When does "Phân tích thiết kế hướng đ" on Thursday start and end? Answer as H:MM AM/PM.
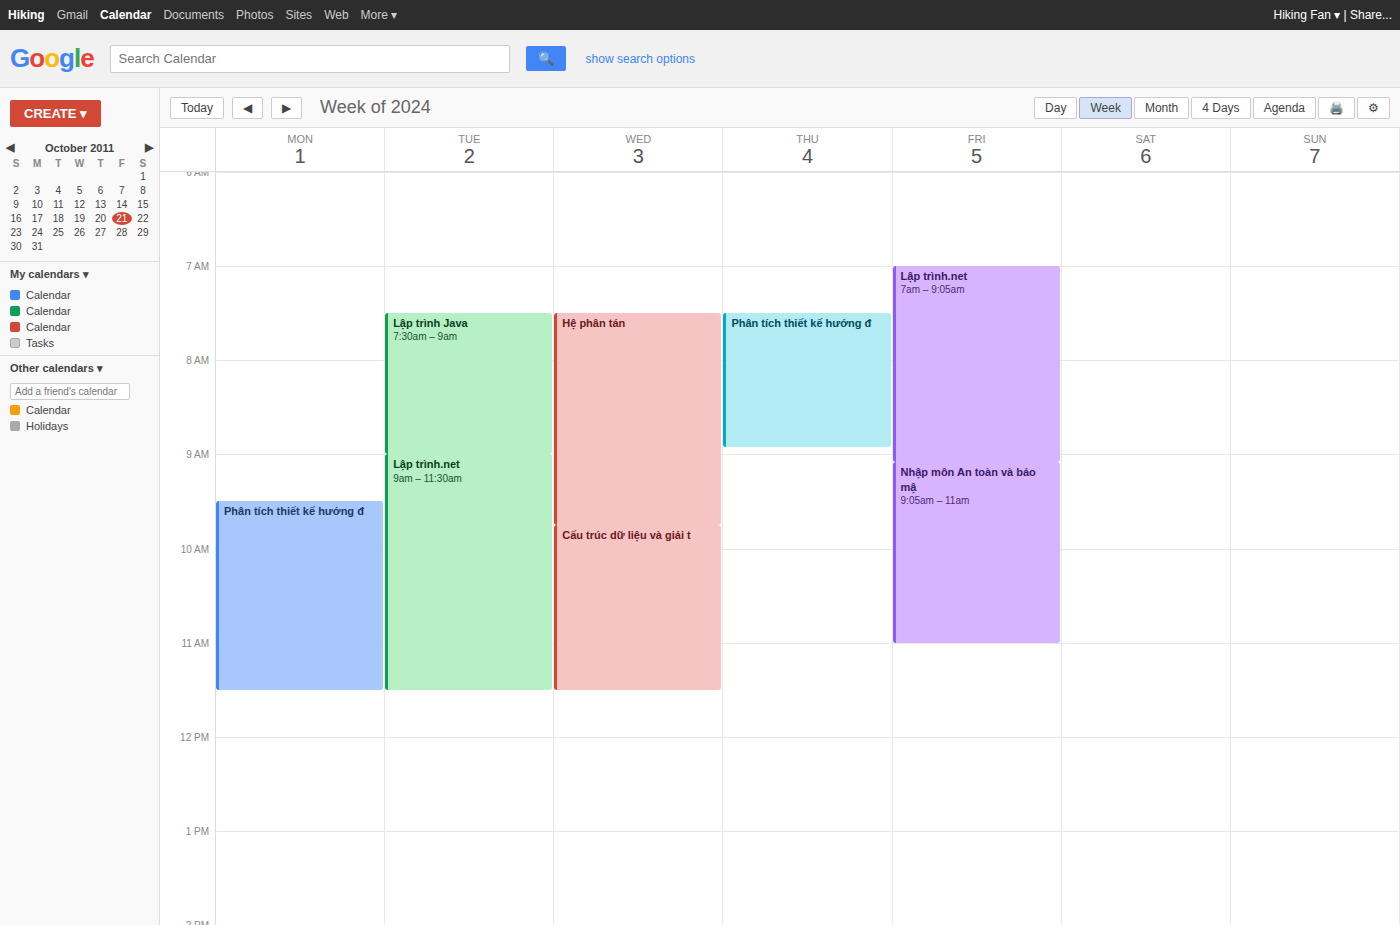
7:30 AM to 8:55 AM